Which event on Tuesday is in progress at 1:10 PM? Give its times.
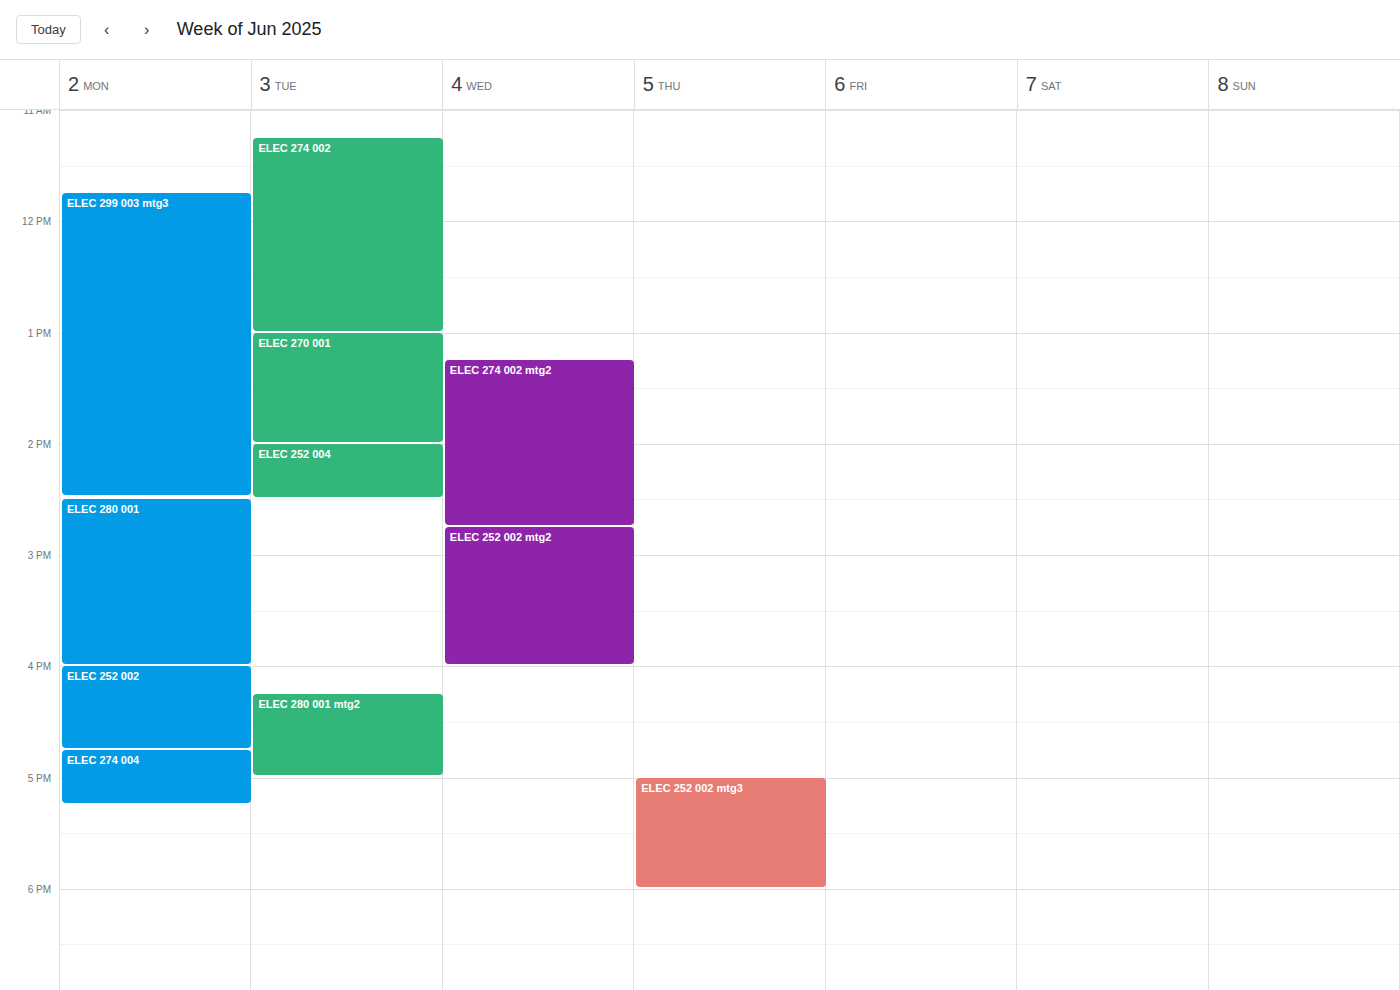
"ELEC 270 001", 1:00 PM to 2:00 PM